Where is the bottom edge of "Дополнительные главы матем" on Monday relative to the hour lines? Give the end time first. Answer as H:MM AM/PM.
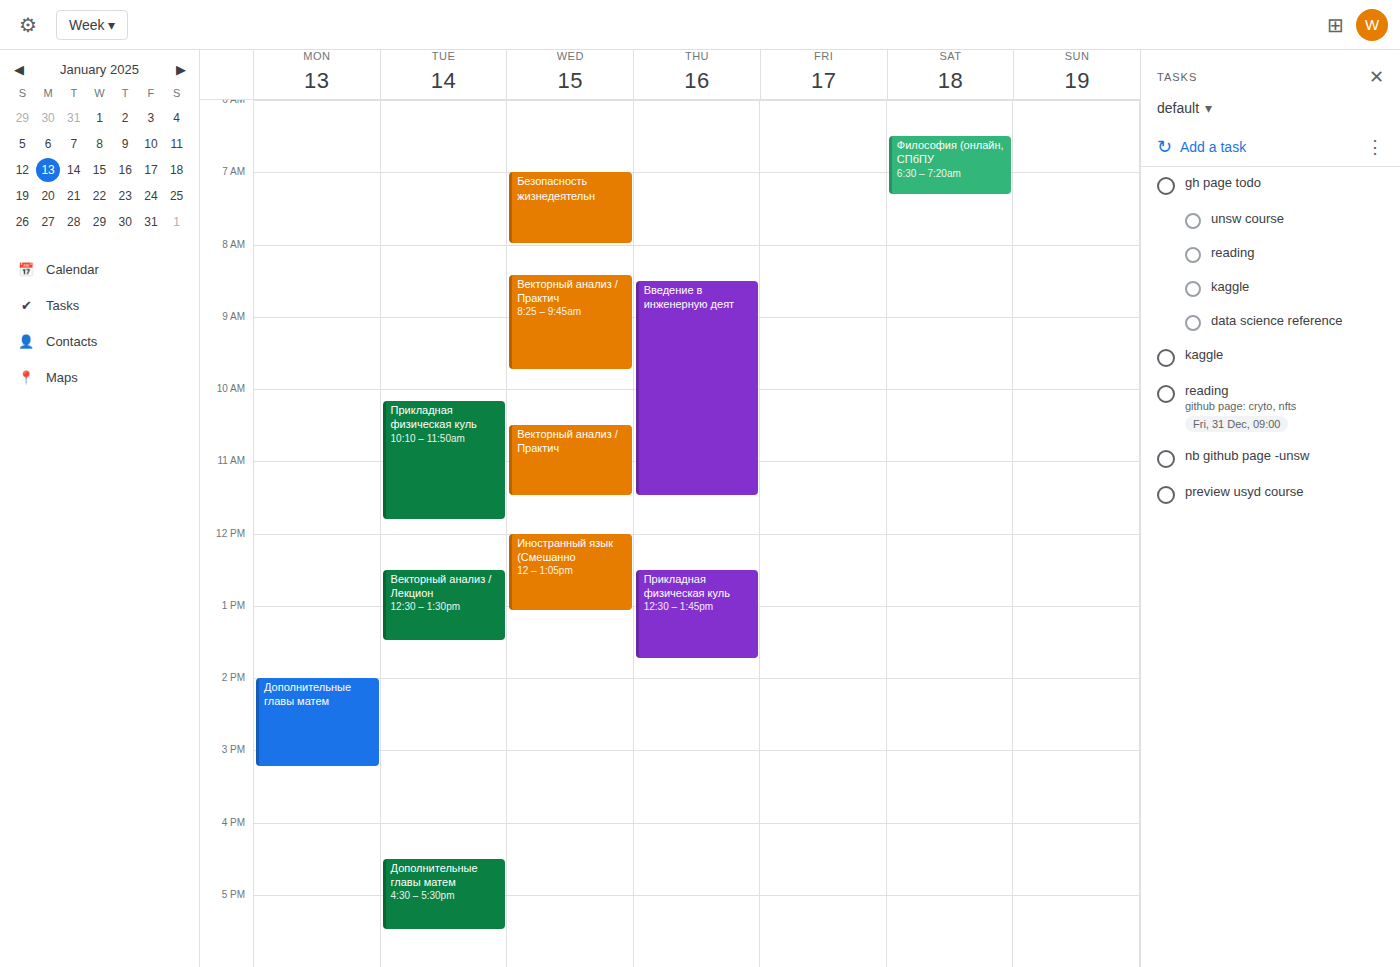
3:15 PM -- neither: a quarter of the way from the 3 PM line to the 4 PM line.